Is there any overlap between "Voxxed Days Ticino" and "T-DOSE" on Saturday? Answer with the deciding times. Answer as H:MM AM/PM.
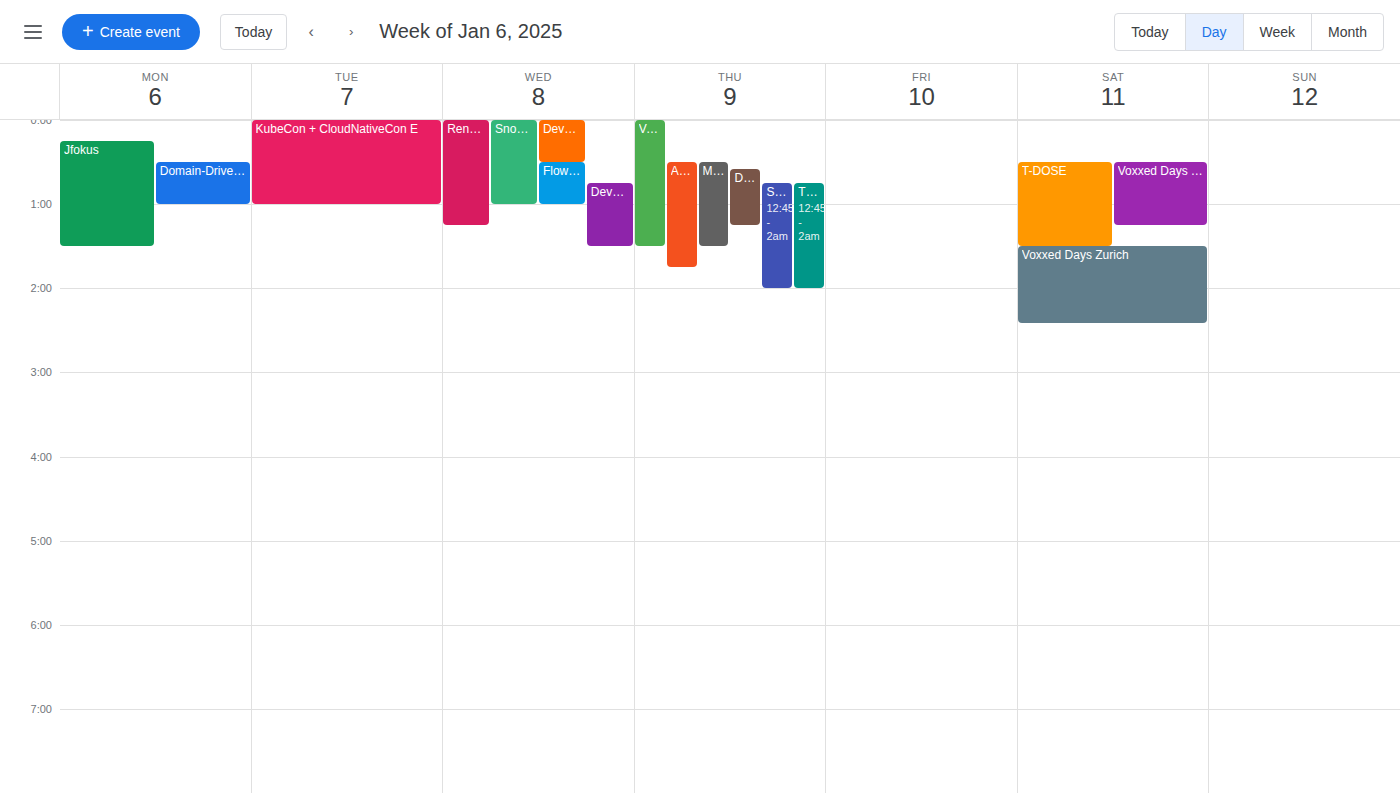
"T-DOSE" starts at 12:30 AM, before "Voxxed Days Ticino" ends at 1:15 AM -- they overlap.